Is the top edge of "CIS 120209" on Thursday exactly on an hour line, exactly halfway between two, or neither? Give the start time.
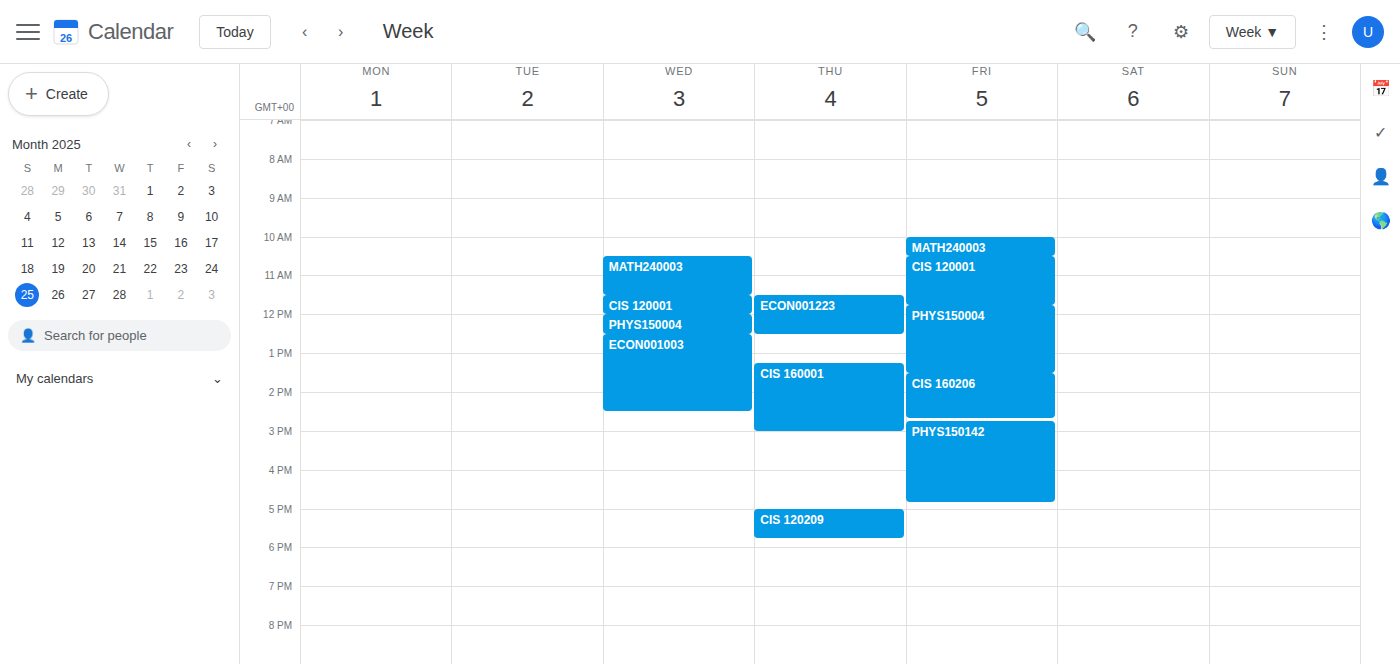
17:00 -- exactly on the 17:00 line.